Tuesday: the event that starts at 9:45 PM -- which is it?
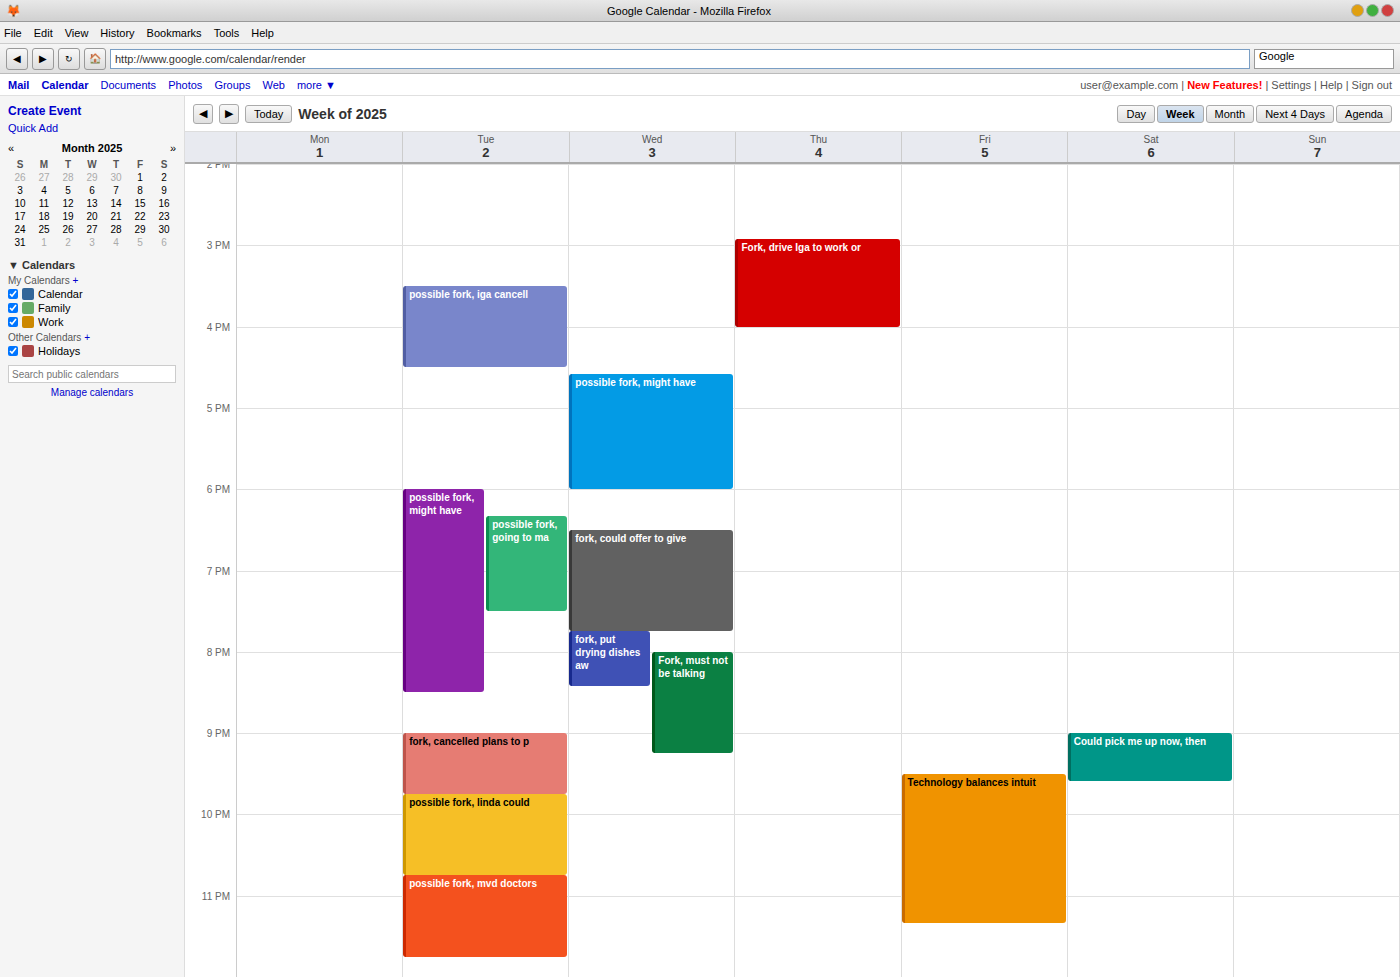
"possible fork, linda could"